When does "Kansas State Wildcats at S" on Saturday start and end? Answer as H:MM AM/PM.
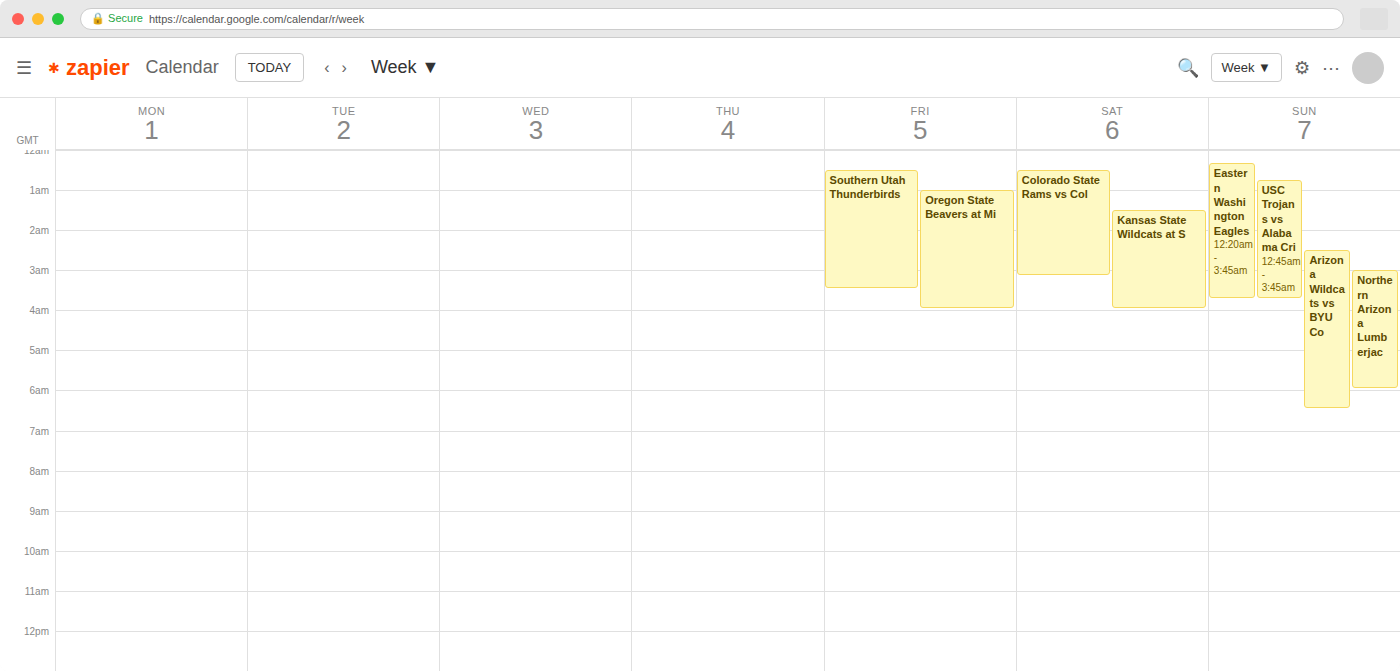
1:30 AM to 4:00 AM